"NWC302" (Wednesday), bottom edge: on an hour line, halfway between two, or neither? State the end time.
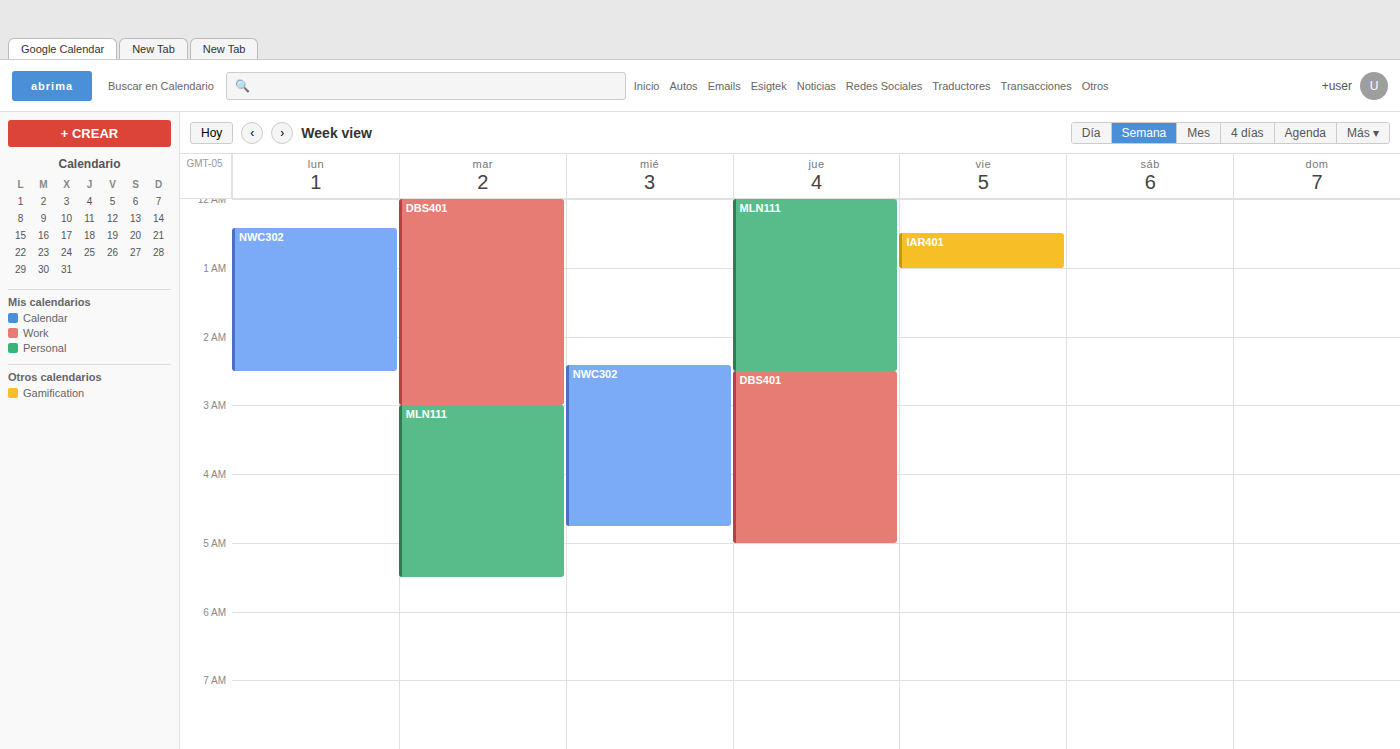
4:45 AM -- neither: three quarters of the way from the 4 AM line to the 5 AM line.